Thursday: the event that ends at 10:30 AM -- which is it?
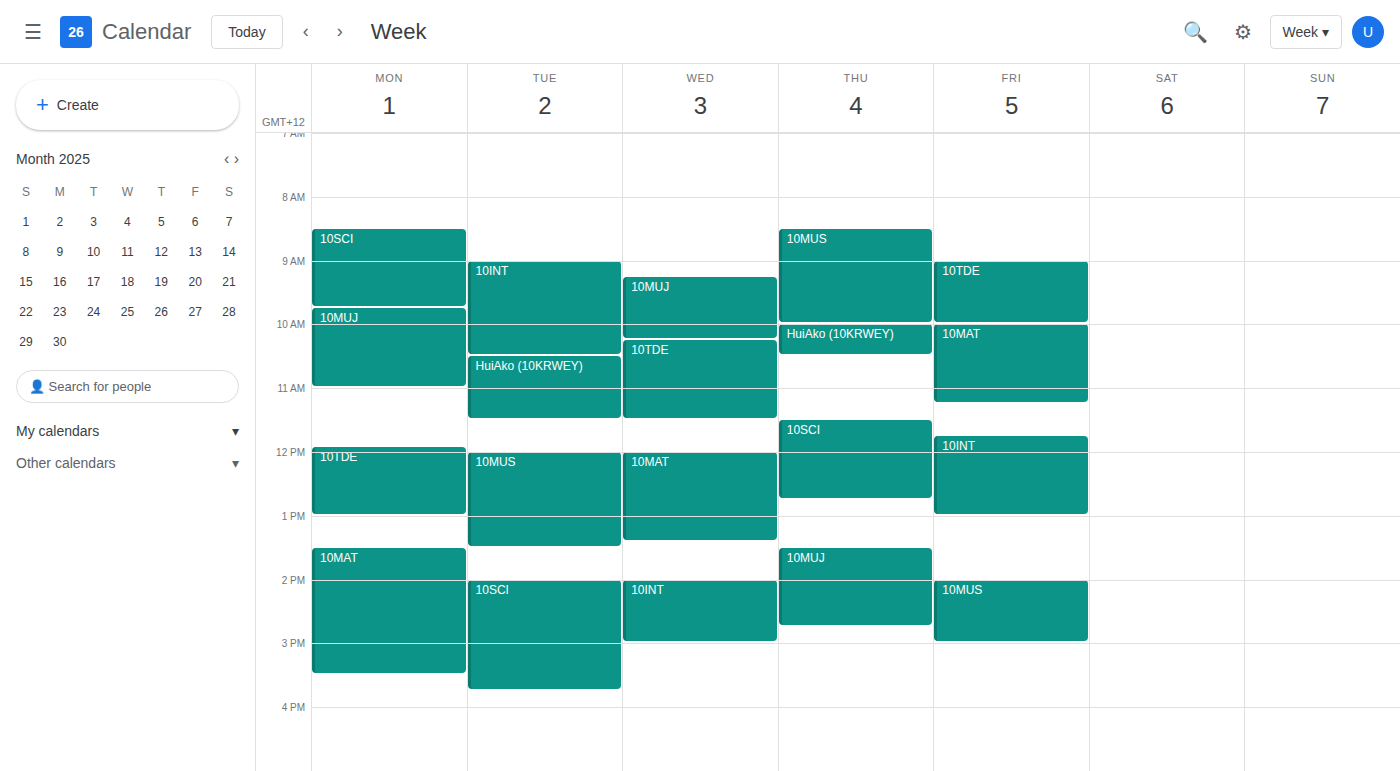
"HuiAko (10KRWEY)"